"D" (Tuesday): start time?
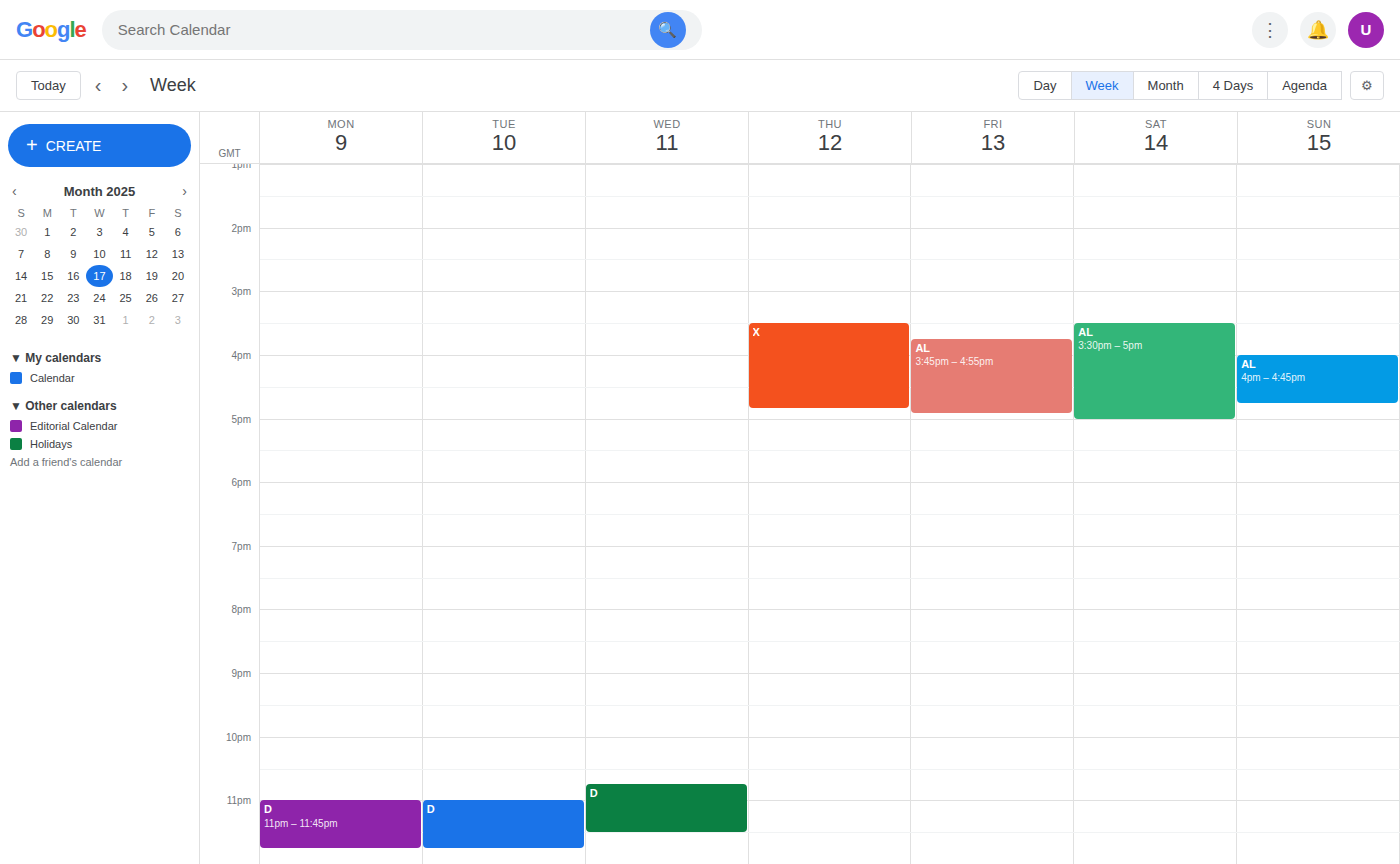
11:00 PM